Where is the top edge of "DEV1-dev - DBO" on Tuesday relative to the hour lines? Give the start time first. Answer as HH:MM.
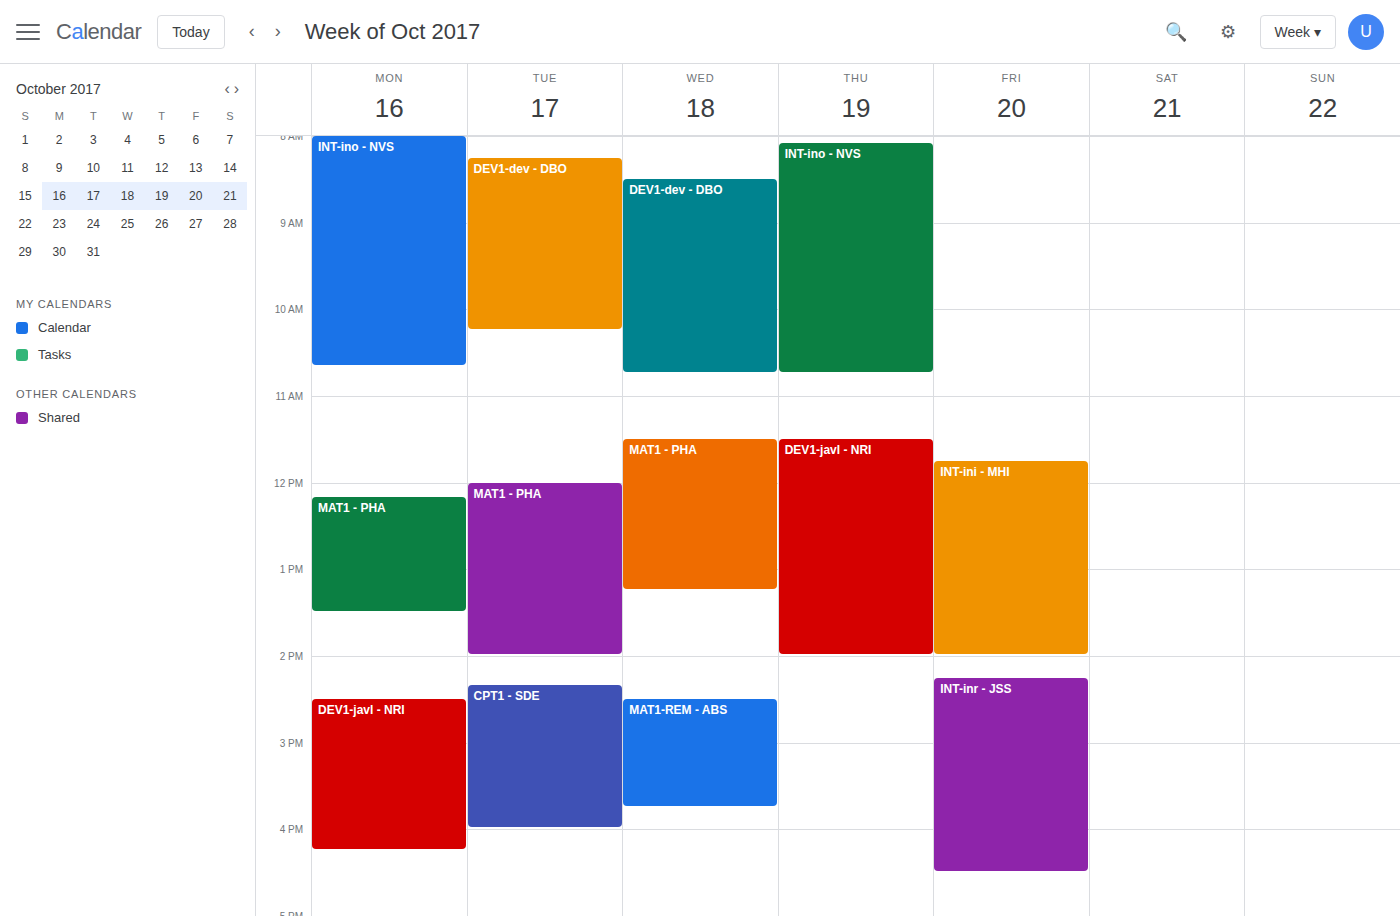
08:15 -- neither: a quarter of the way from the 08:00 line to the 09:00 line.